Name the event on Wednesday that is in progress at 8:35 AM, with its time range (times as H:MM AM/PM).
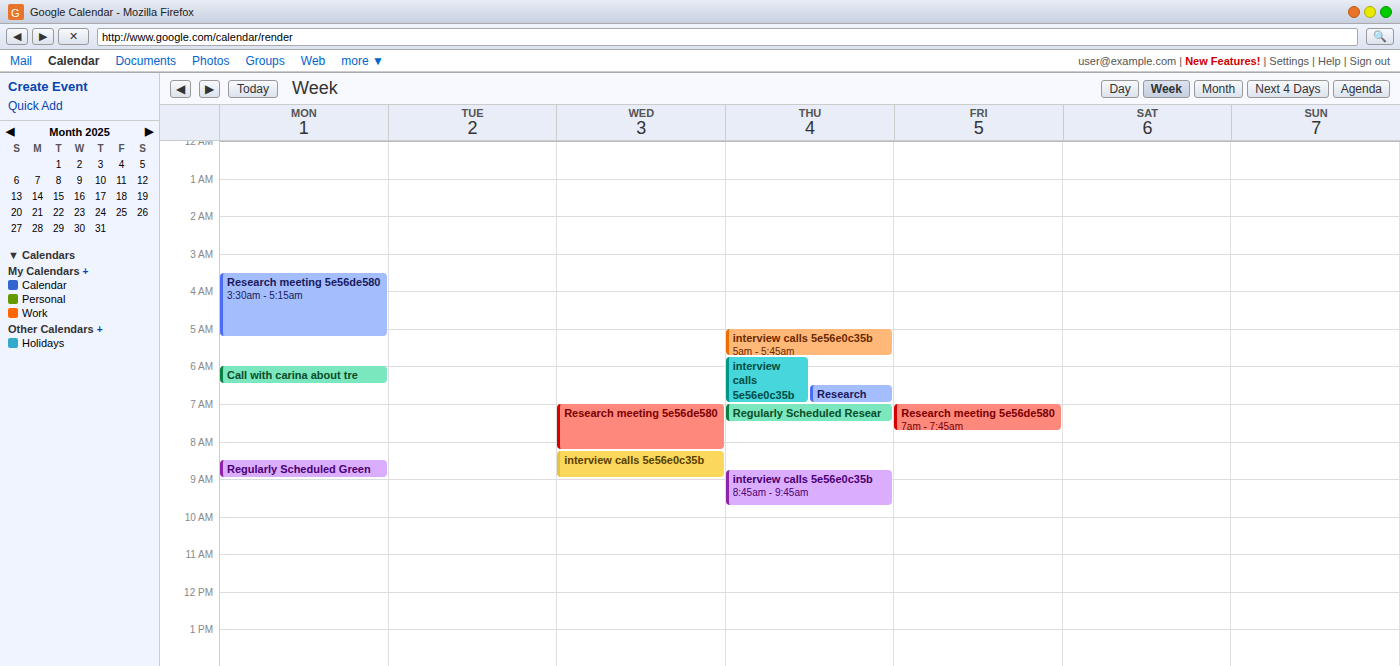
"interview calls 5e56e0c35b", 8:15 AM to 9:00 AM